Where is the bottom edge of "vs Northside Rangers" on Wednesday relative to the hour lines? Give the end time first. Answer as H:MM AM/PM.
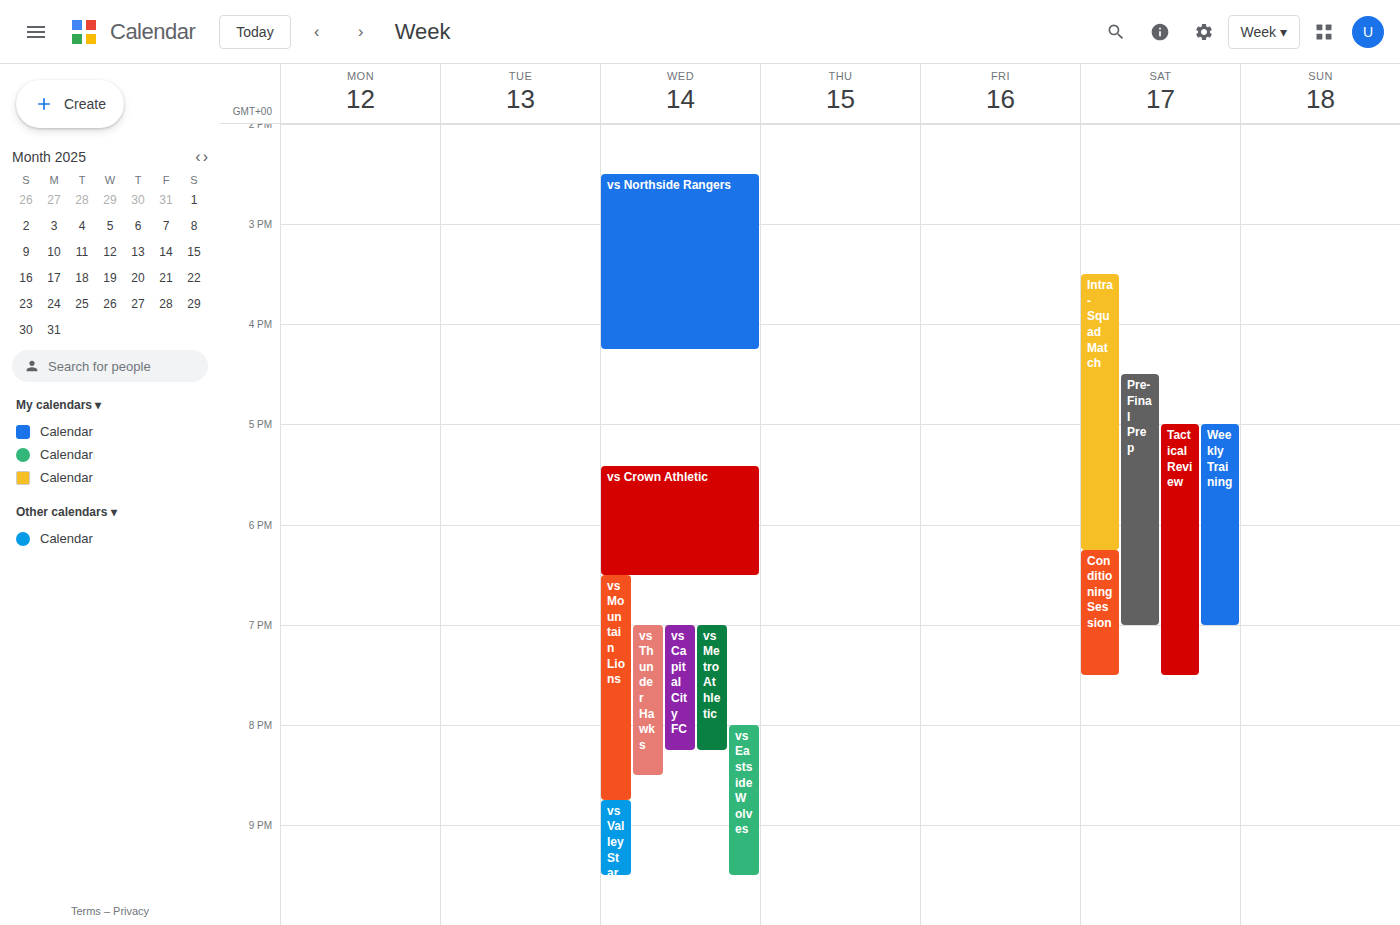
4:15 PM -- neither: a quarter of the way from the 4 PM line to the 5 PM line.